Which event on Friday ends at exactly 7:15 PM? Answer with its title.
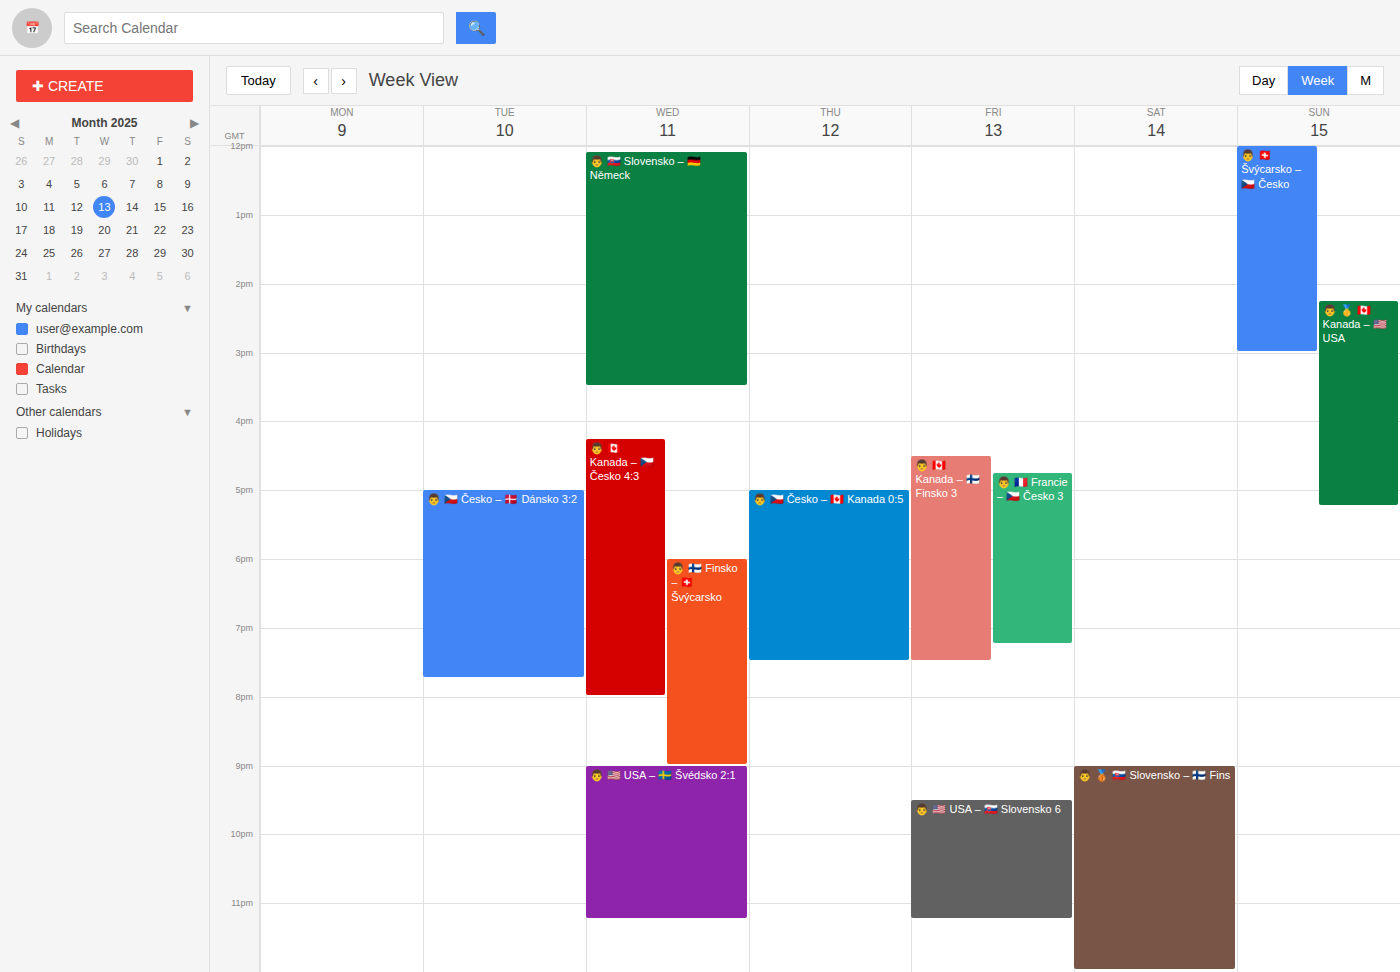
"👨 🇫🇷 Francie – 🇨🇿 Česko 3"